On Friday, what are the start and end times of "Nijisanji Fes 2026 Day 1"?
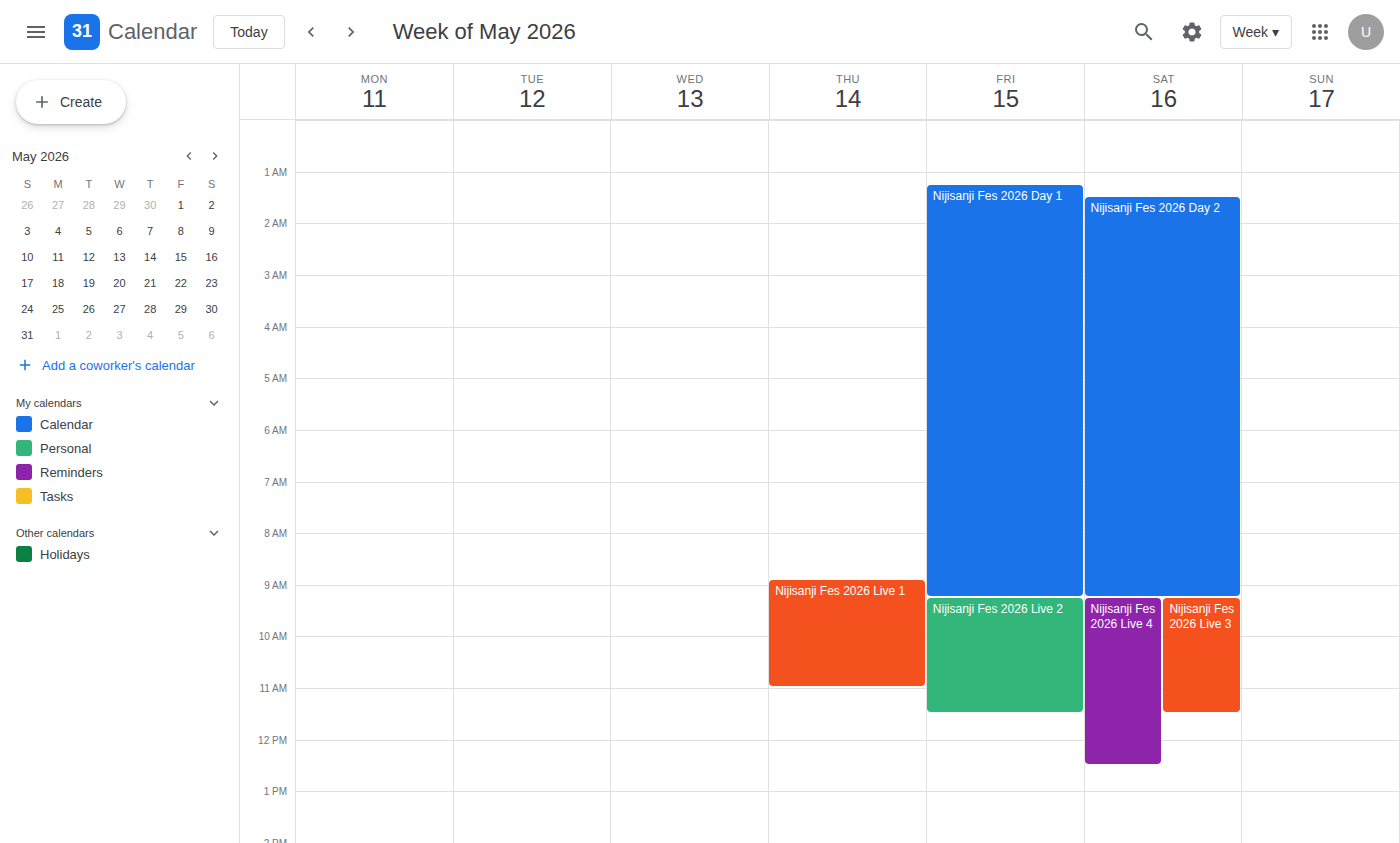
1:15 AM to 9:15 AM